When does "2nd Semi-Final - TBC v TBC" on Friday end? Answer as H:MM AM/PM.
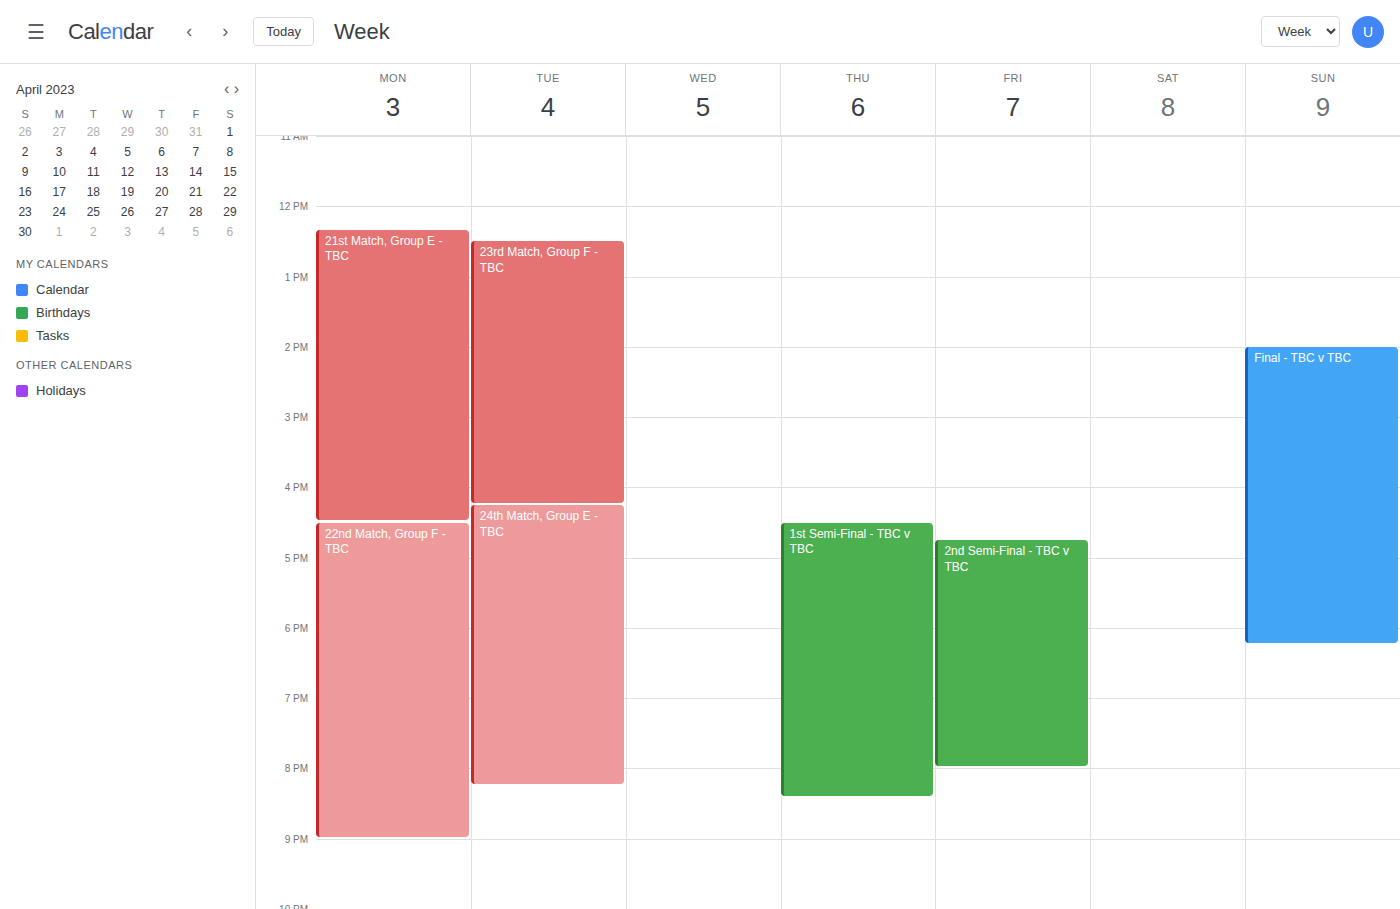
8:00 PM